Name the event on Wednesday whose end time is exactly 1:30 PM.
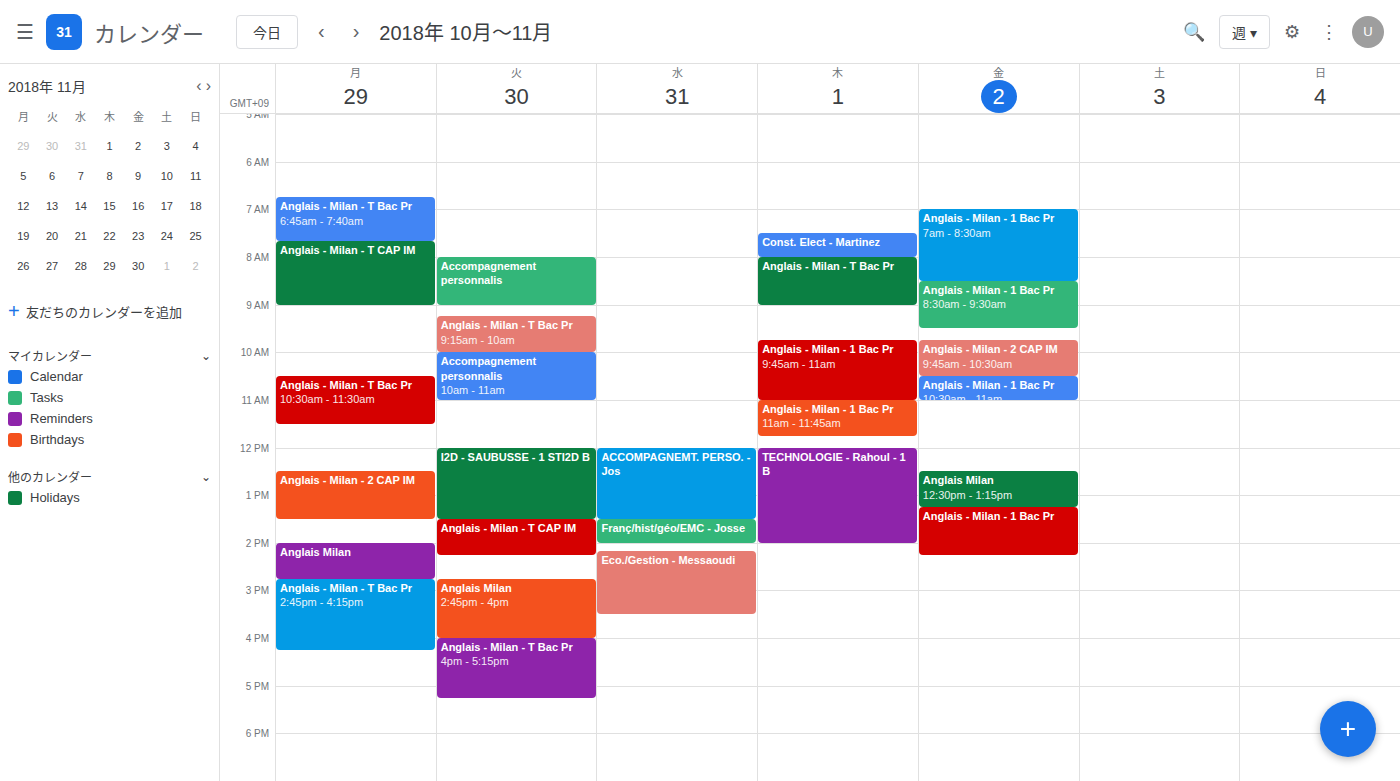
"ACCOMPAGNEMT. PERSO. - Jos"